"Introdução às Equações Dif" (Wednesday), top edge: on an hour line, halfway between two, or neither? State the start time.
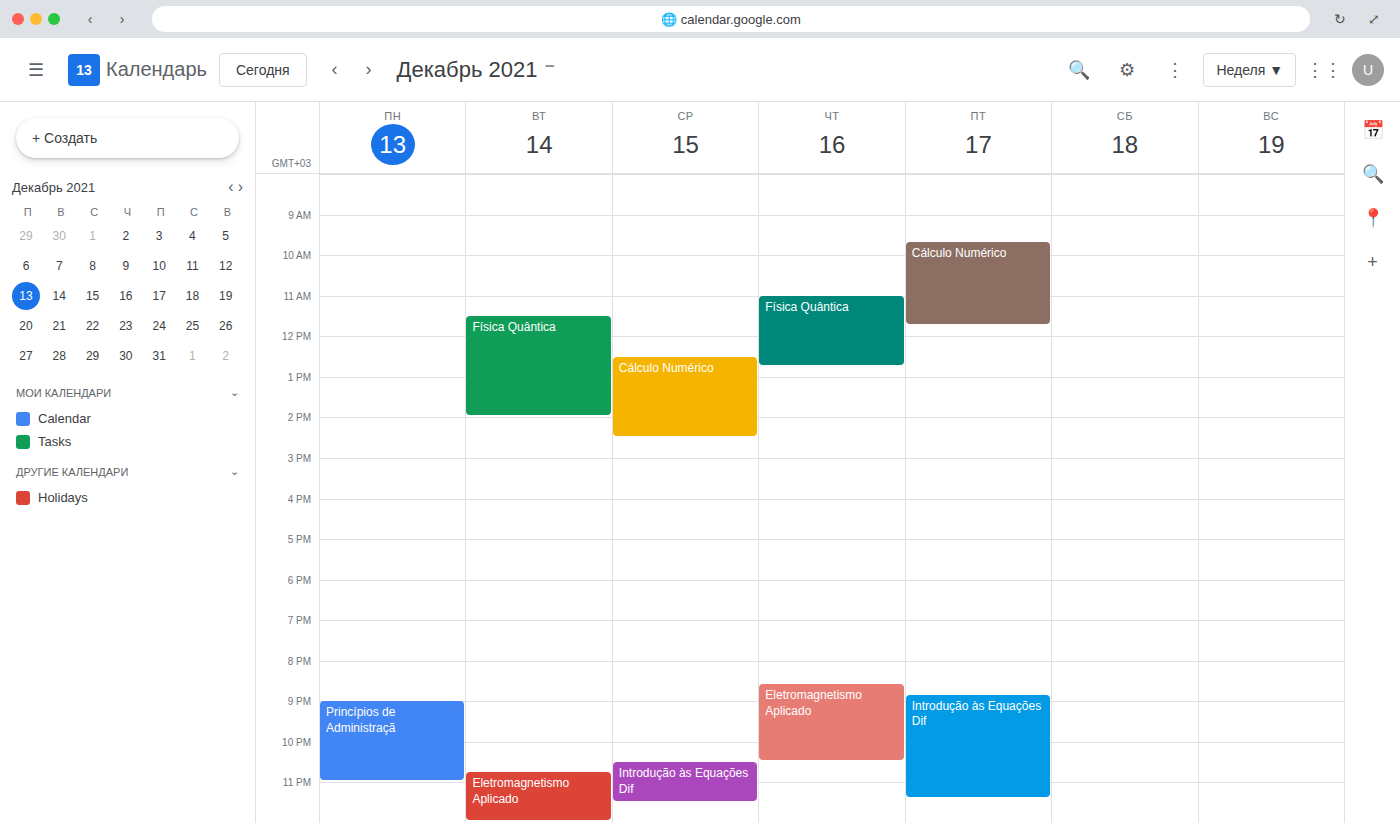
10:30 PM -- halfway between the 10 PM and 11 PM lines.